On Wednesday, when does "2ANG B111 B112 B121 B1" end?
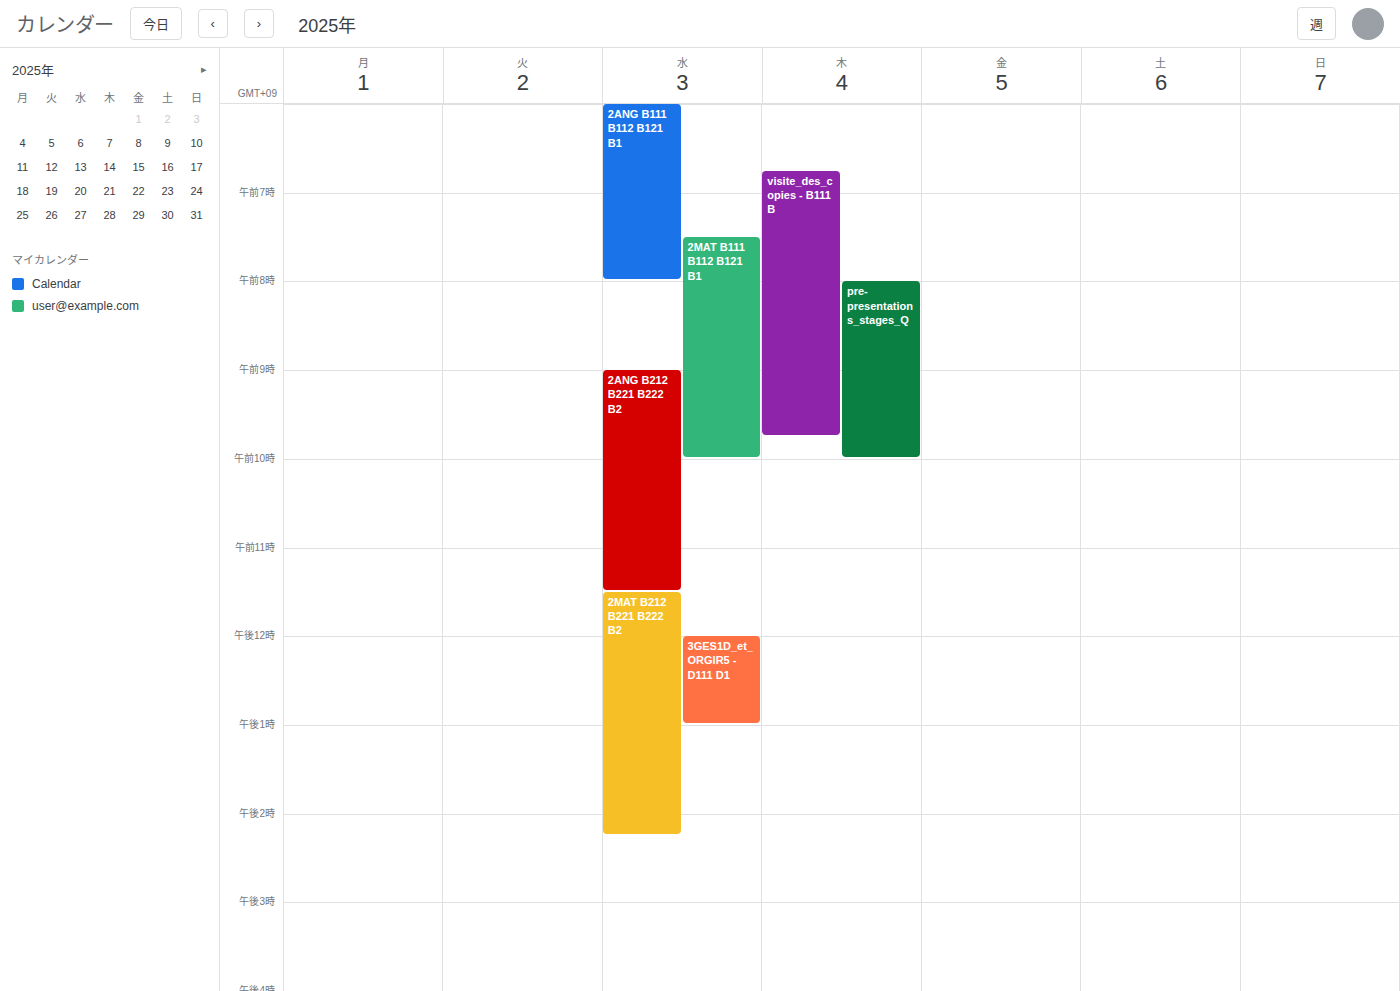
08:00